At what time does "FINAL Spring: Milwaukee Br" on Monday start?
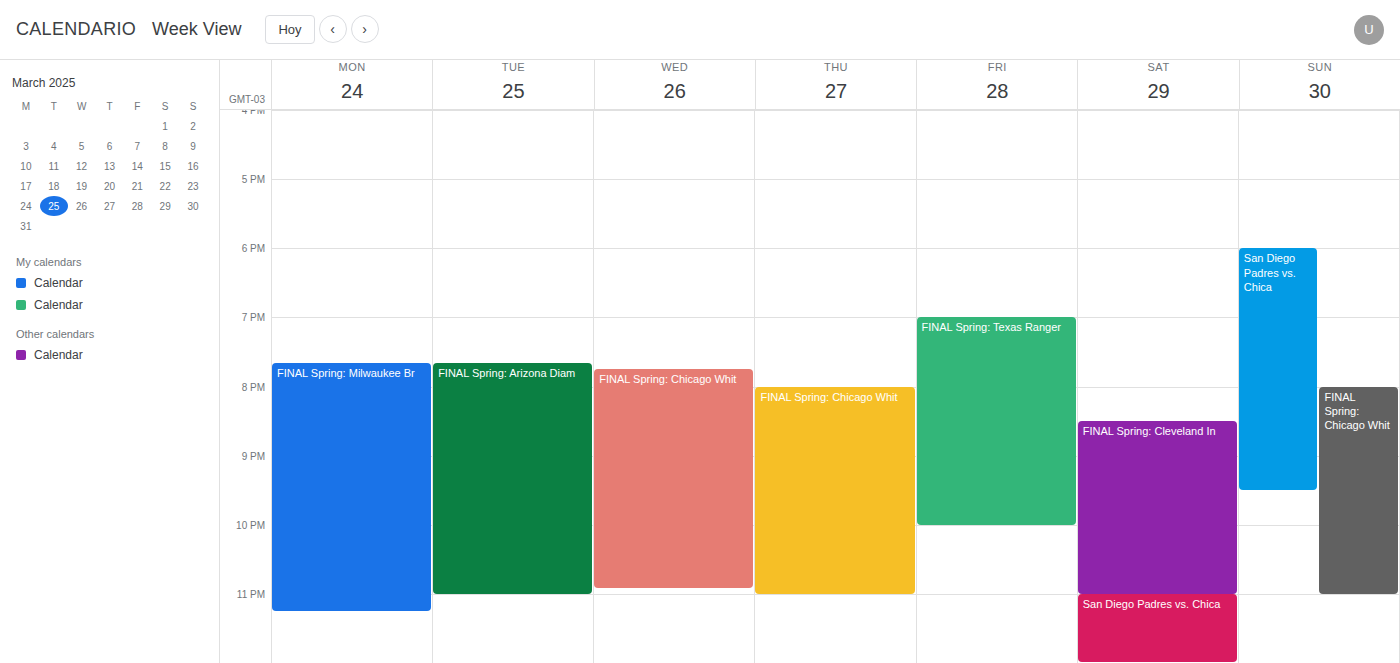
7:40 PM